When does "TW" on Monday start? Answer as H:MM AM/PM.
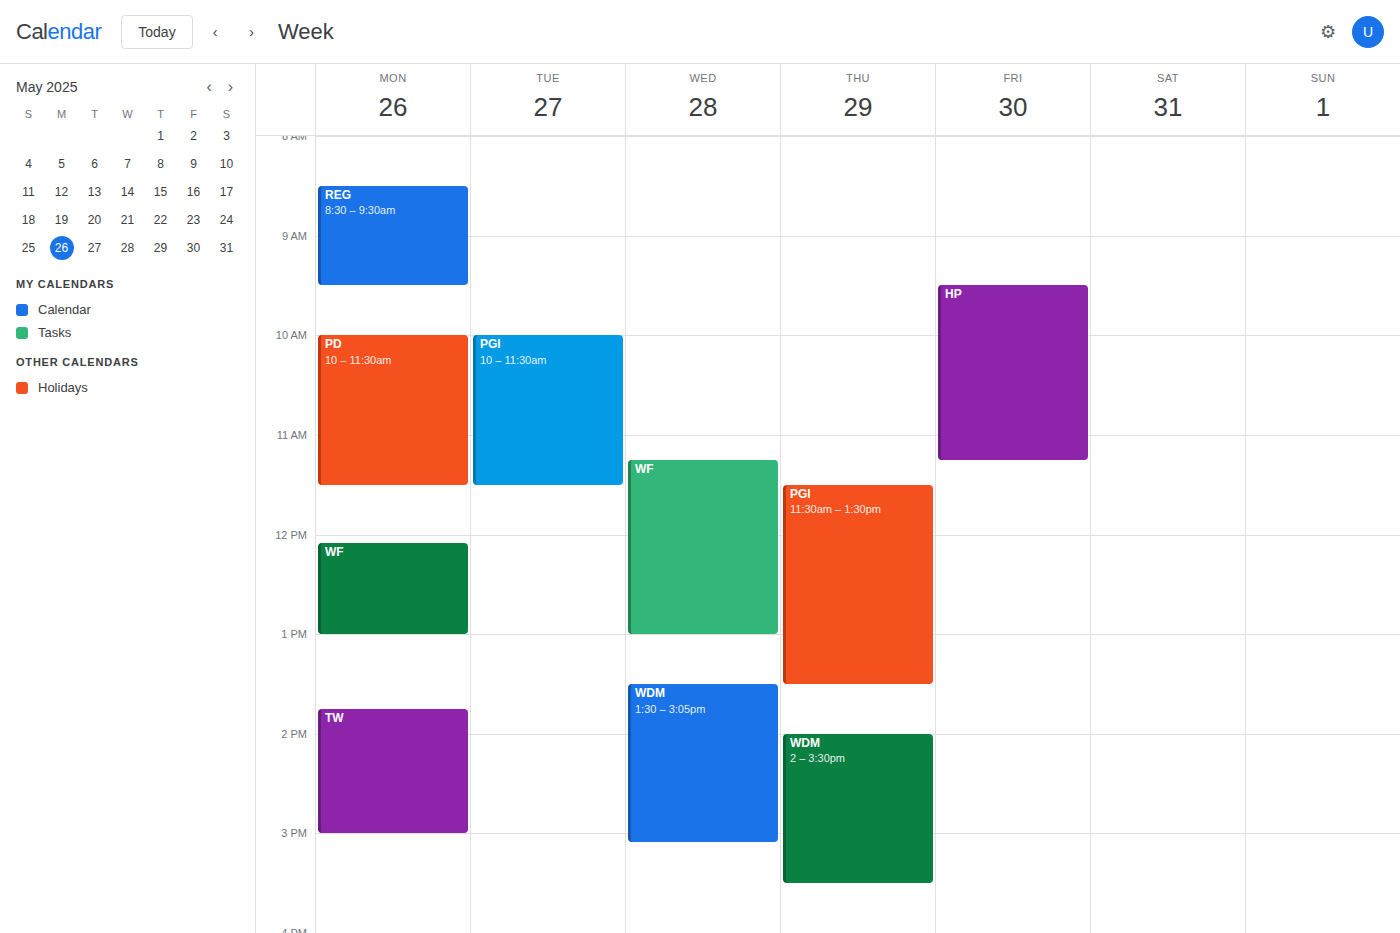
1:45 PM